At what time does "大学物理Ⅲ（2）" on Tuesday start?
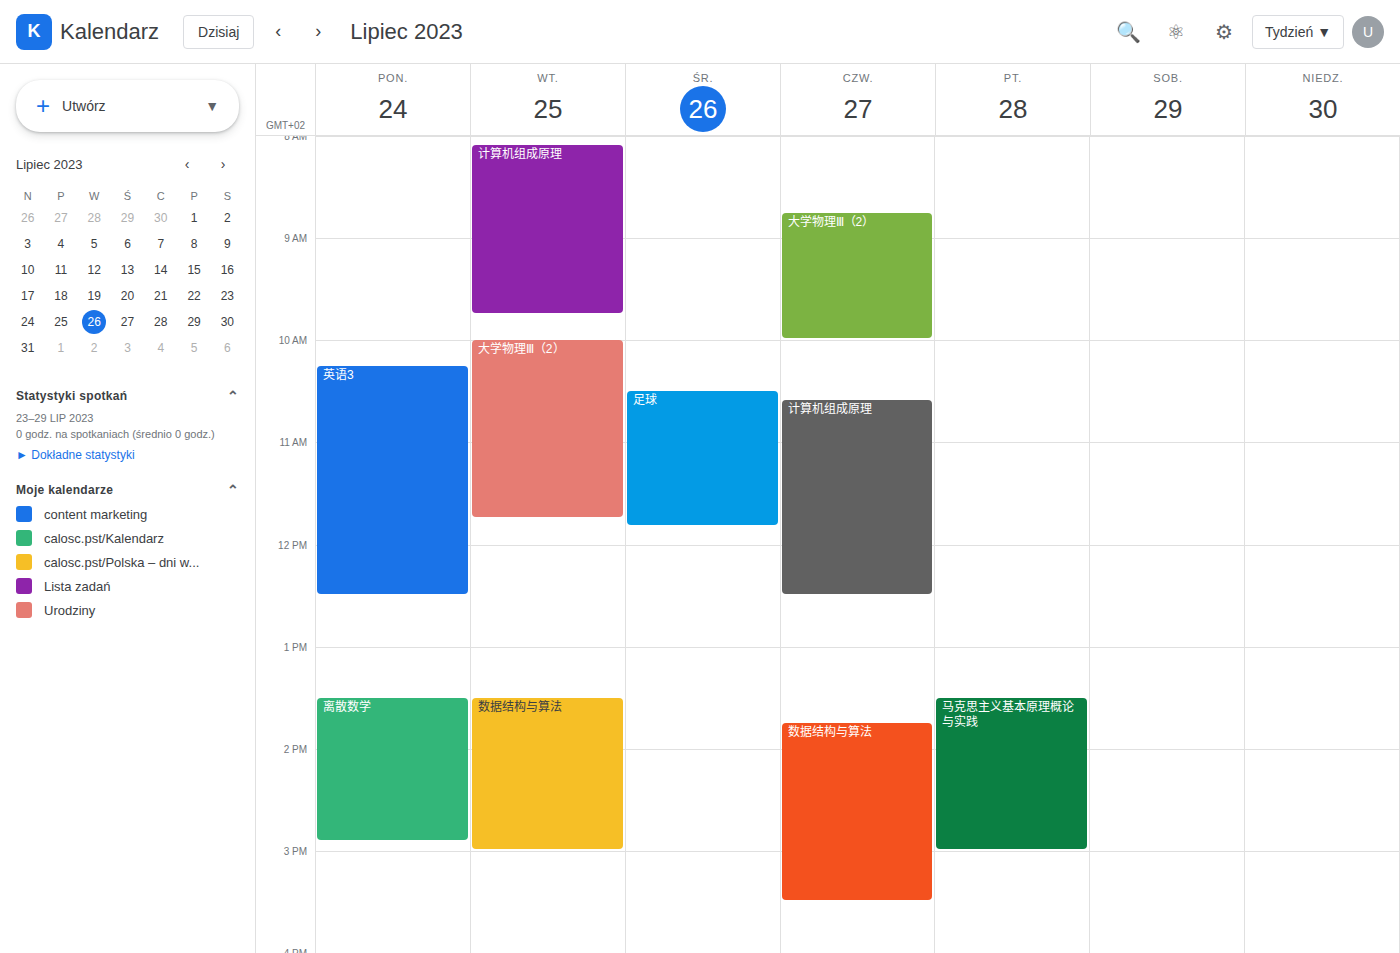
10:00 AM